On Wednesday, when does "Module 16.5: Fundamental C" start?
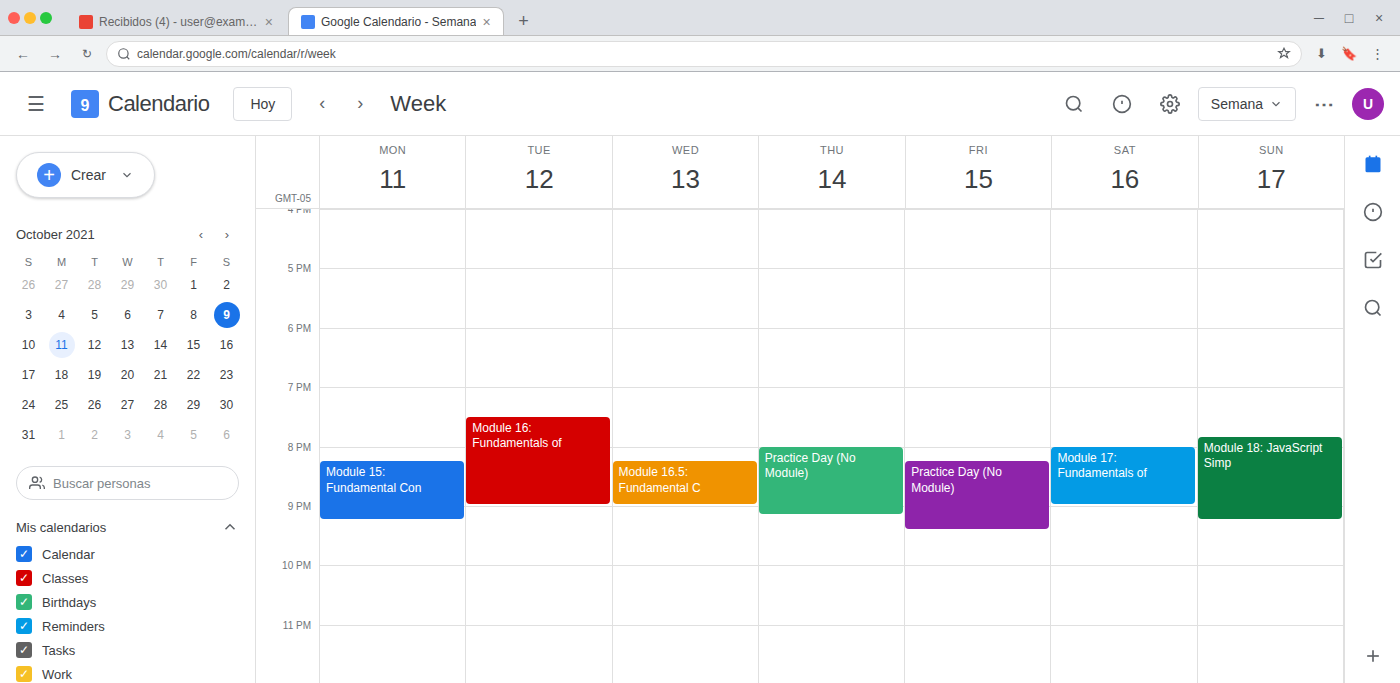
8:15 PM